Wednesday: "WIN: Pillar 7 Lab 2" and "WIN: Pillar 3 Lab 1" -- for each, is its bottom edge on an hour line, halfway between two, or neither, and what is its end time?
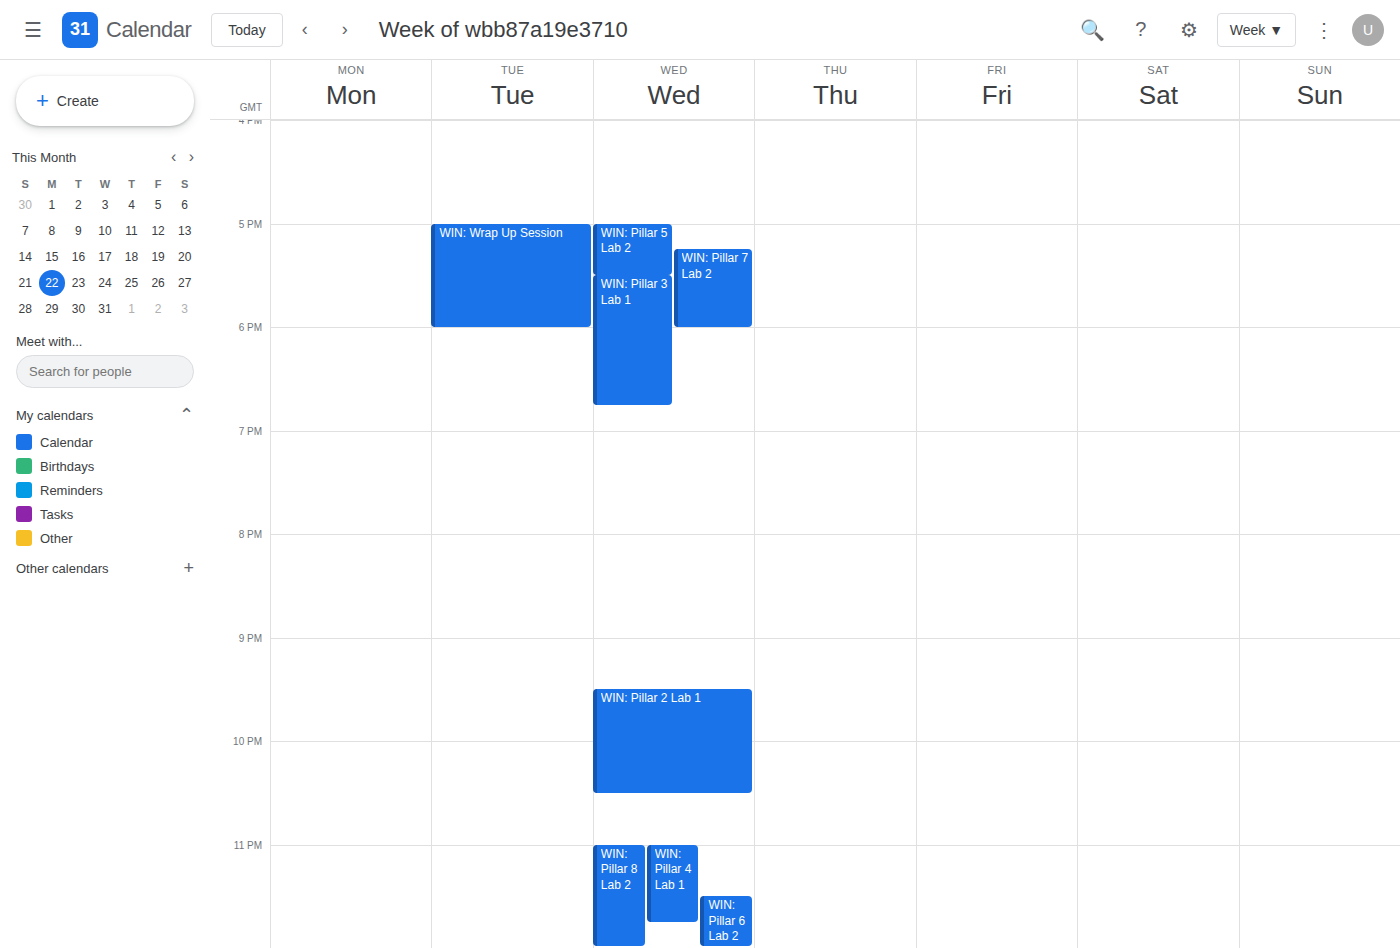
"WIN: Pillar 7 Lab 2": 6:00 PM, exactly on the 6 PM line. "WIN: Pillar 3 Lab 1": 6:45 PM, neither: three quarters of the way from the 6 PM line to the 7 PM line.